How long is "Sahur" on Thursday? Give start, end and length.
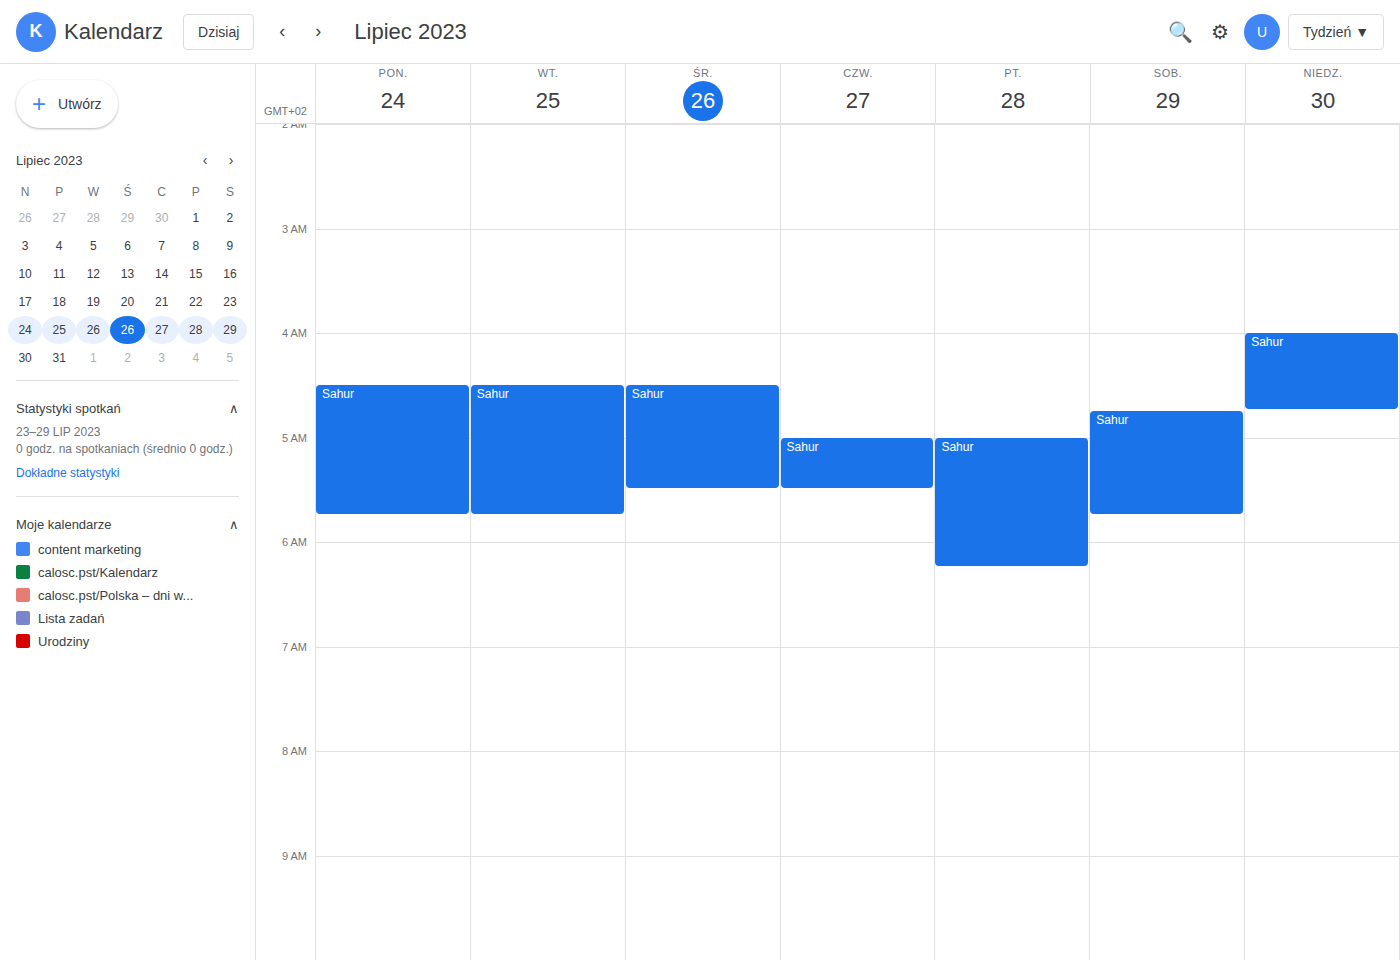
5:00 AM to 5:30 AM, 30 minutes